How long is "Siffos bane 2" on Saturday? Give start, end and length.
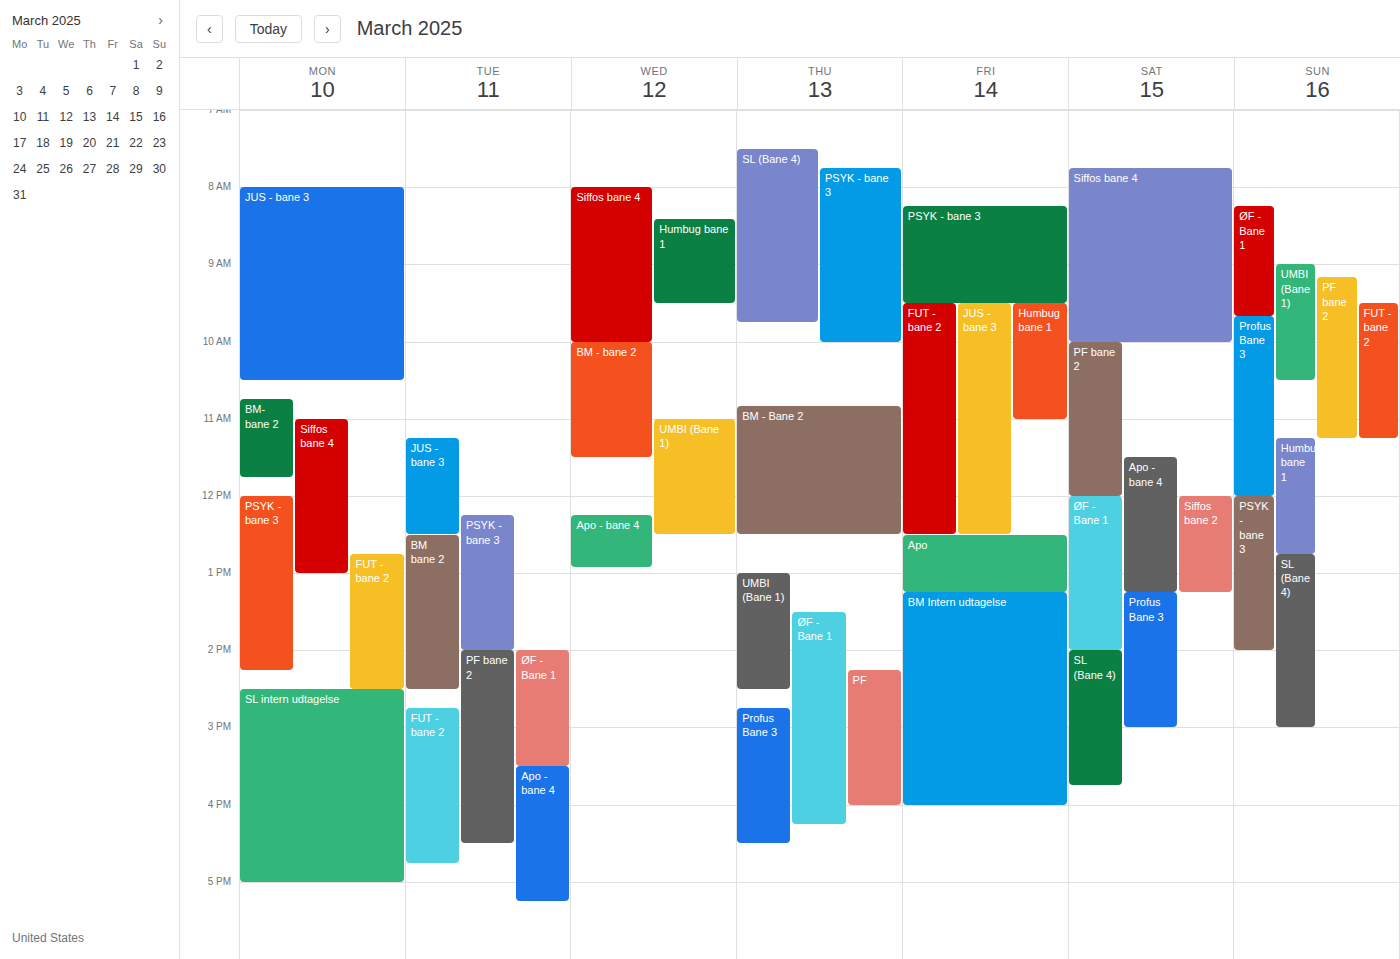
12:00 PM to 1:15 PM, 1 hour 15 minutes